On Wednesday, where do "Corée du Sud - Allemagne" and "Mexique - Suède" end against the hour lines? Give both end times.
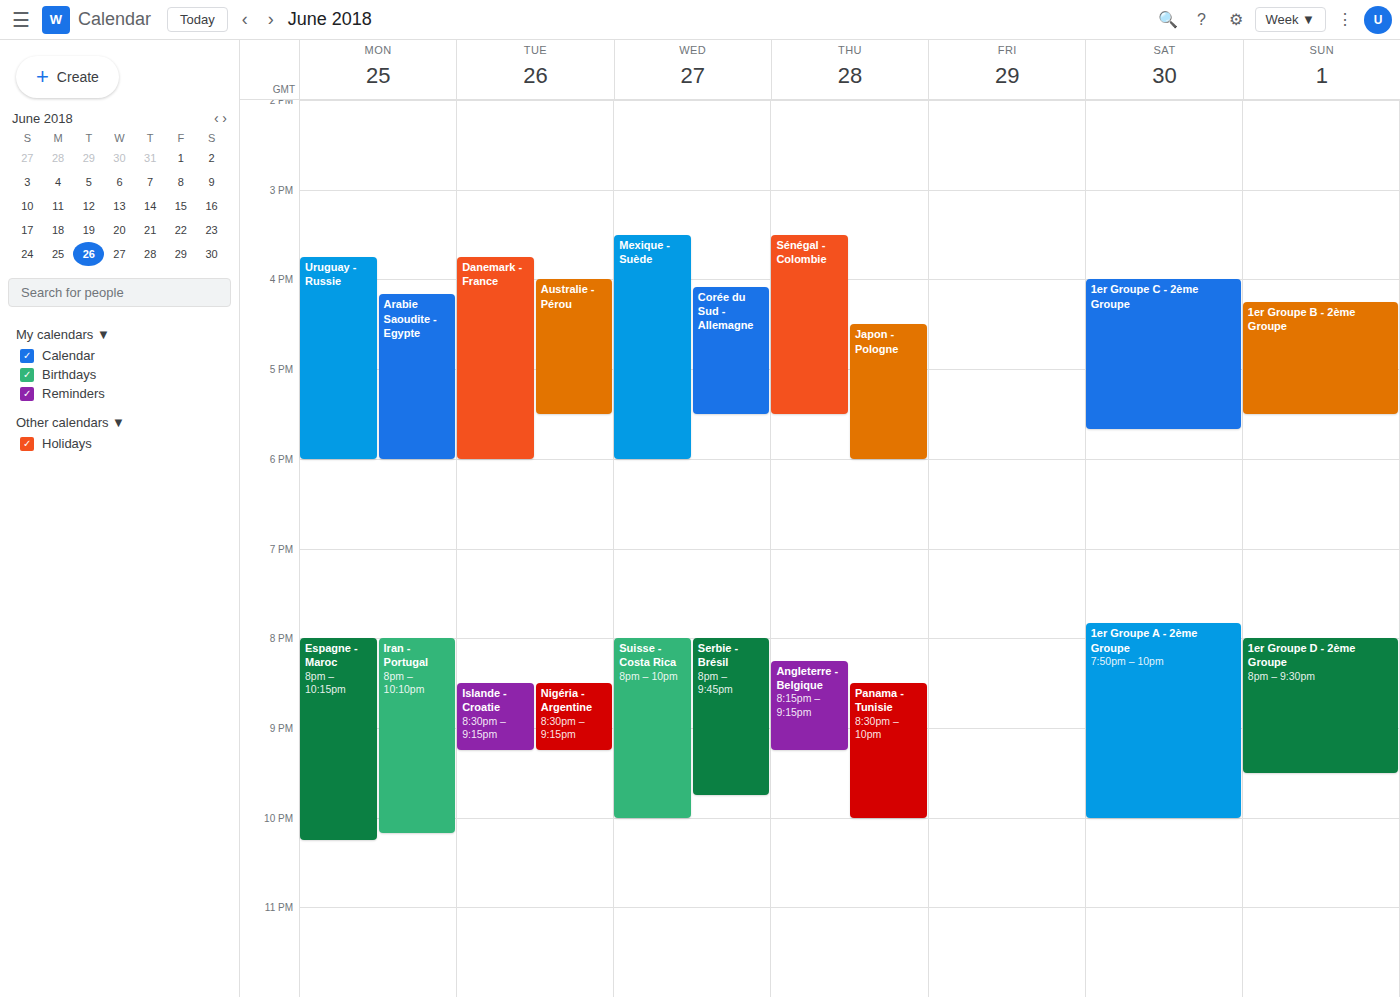
"Corée du Sud - Allemagne": 5:30 PM, halfway between the 5 PM and 6 PM lines. "Mexique - Suède": 6:00 PM, exactly on the 6 PM line.